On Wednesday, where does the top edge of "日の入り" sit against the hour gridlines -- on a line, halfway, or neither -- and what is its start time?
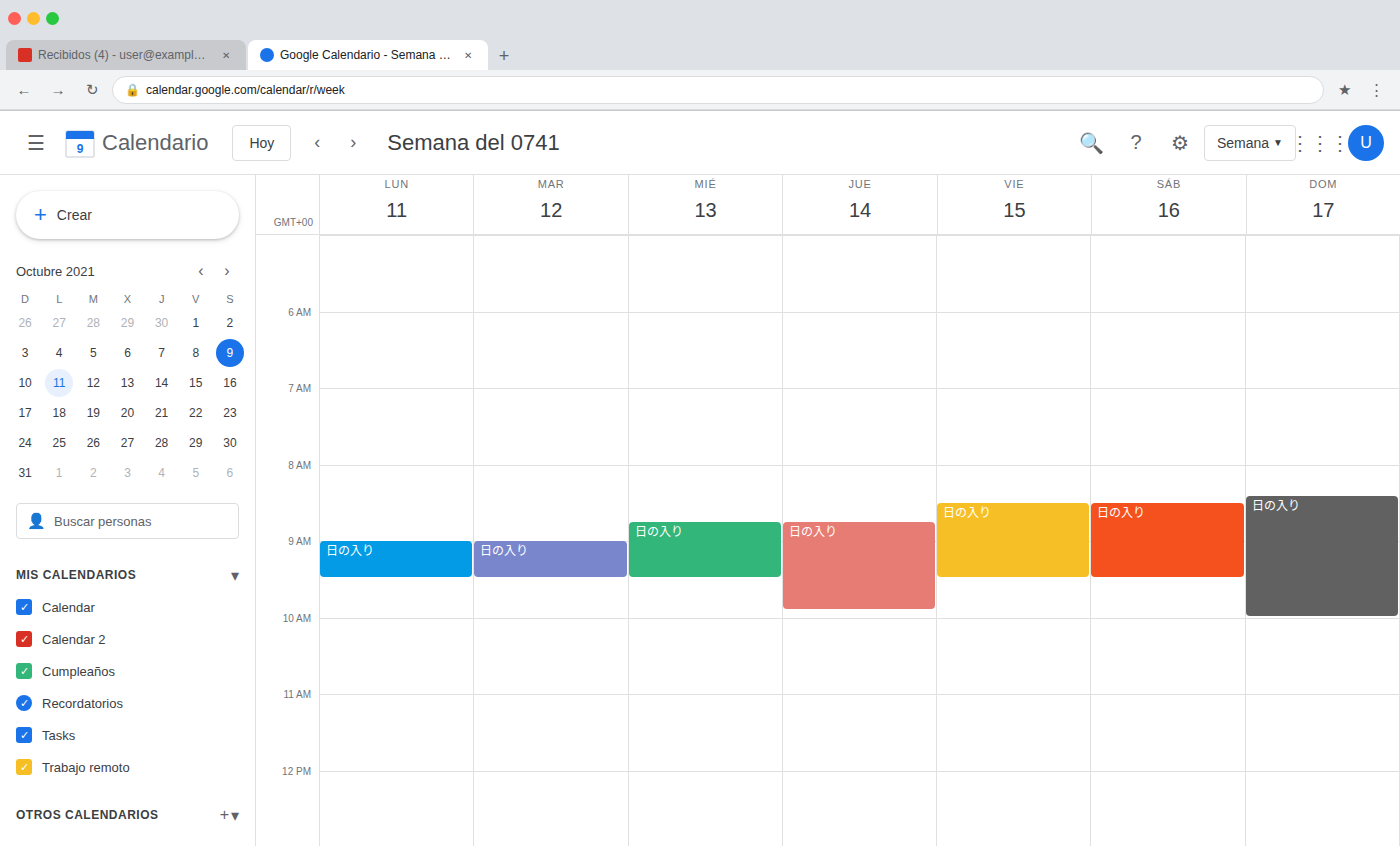
8:45 AM -- neither: three quarters of the way from the 8 AM line to the 9 AM line.